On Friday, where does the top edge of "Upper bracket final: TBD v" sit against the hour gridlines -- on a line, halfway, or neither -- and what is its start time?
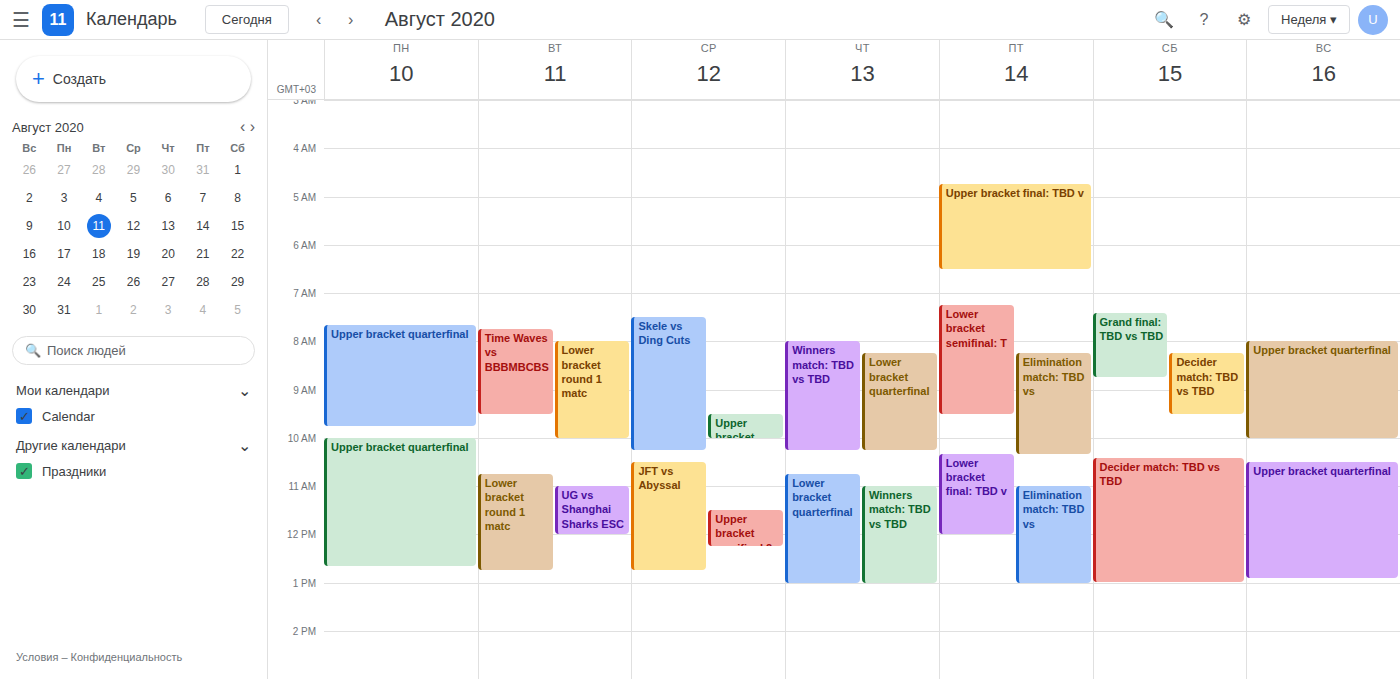
4:45 AM -- neither: three quarters of the way from the 4 AM line to the 5 AM line.